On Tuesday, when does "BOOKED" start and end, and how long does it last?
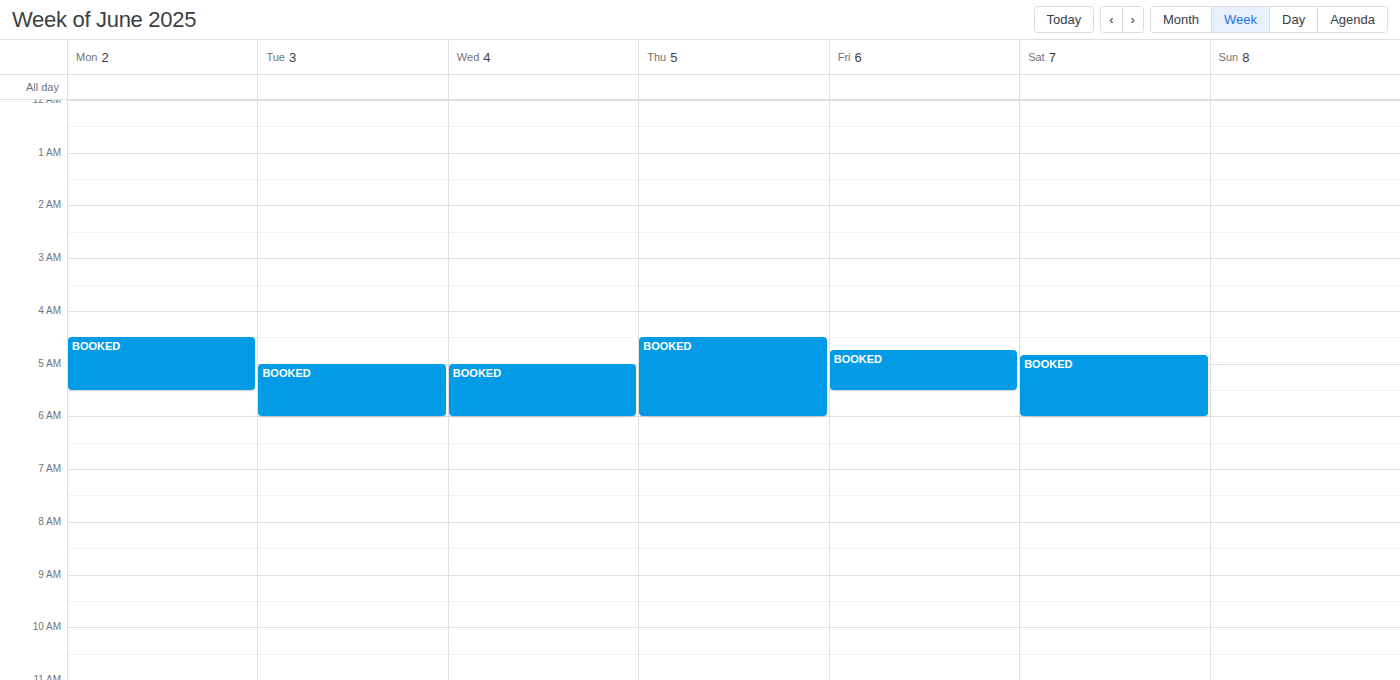
5:00 AM to 6:00 AM, 1 hour